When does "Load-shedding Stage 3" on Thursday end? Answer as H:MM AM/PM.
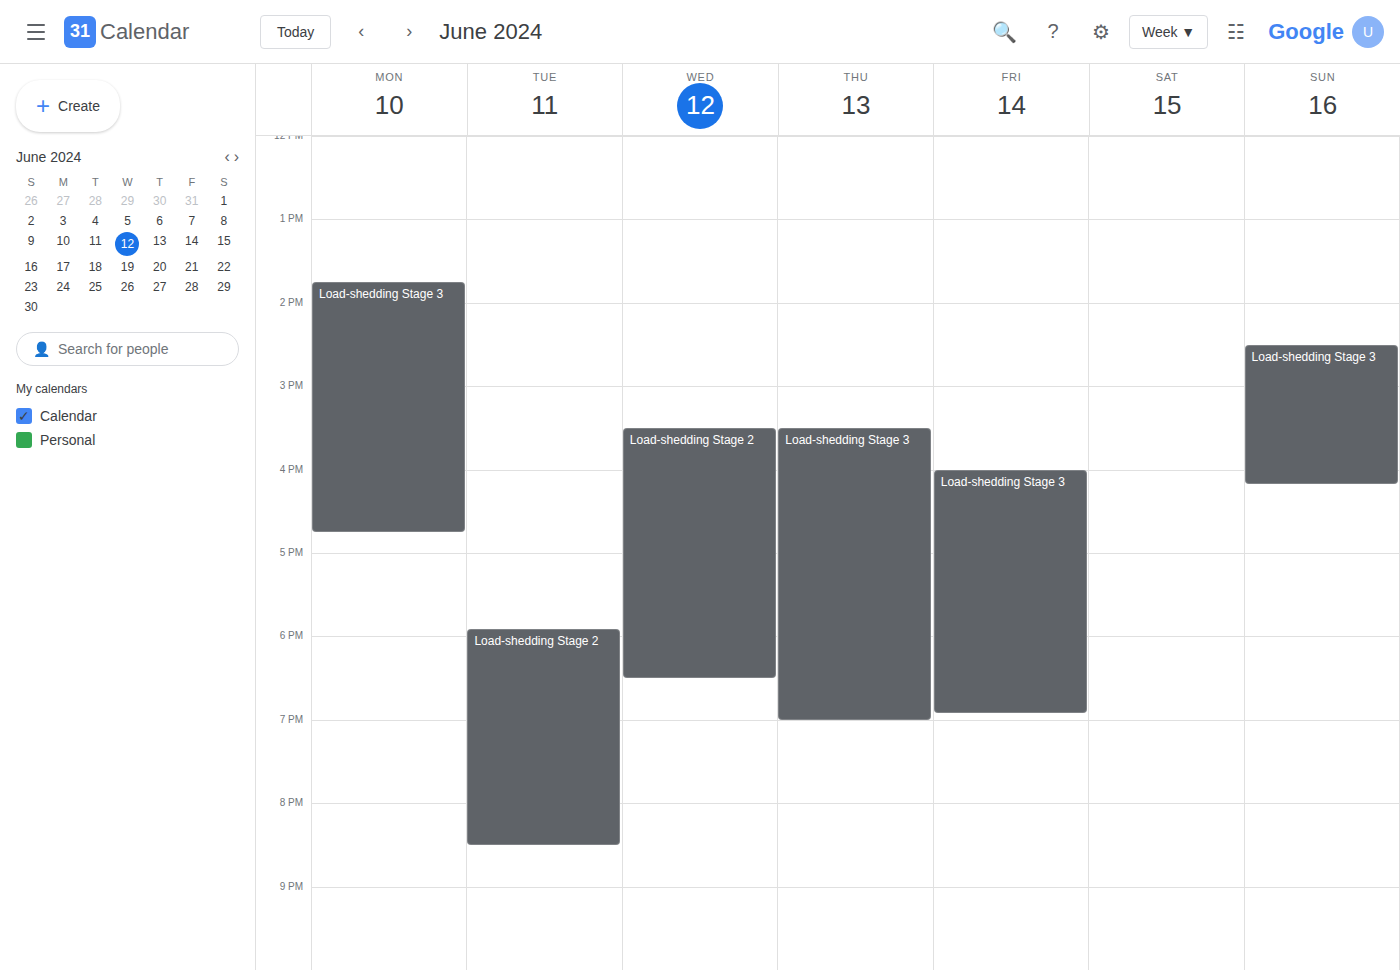
7:00 PM